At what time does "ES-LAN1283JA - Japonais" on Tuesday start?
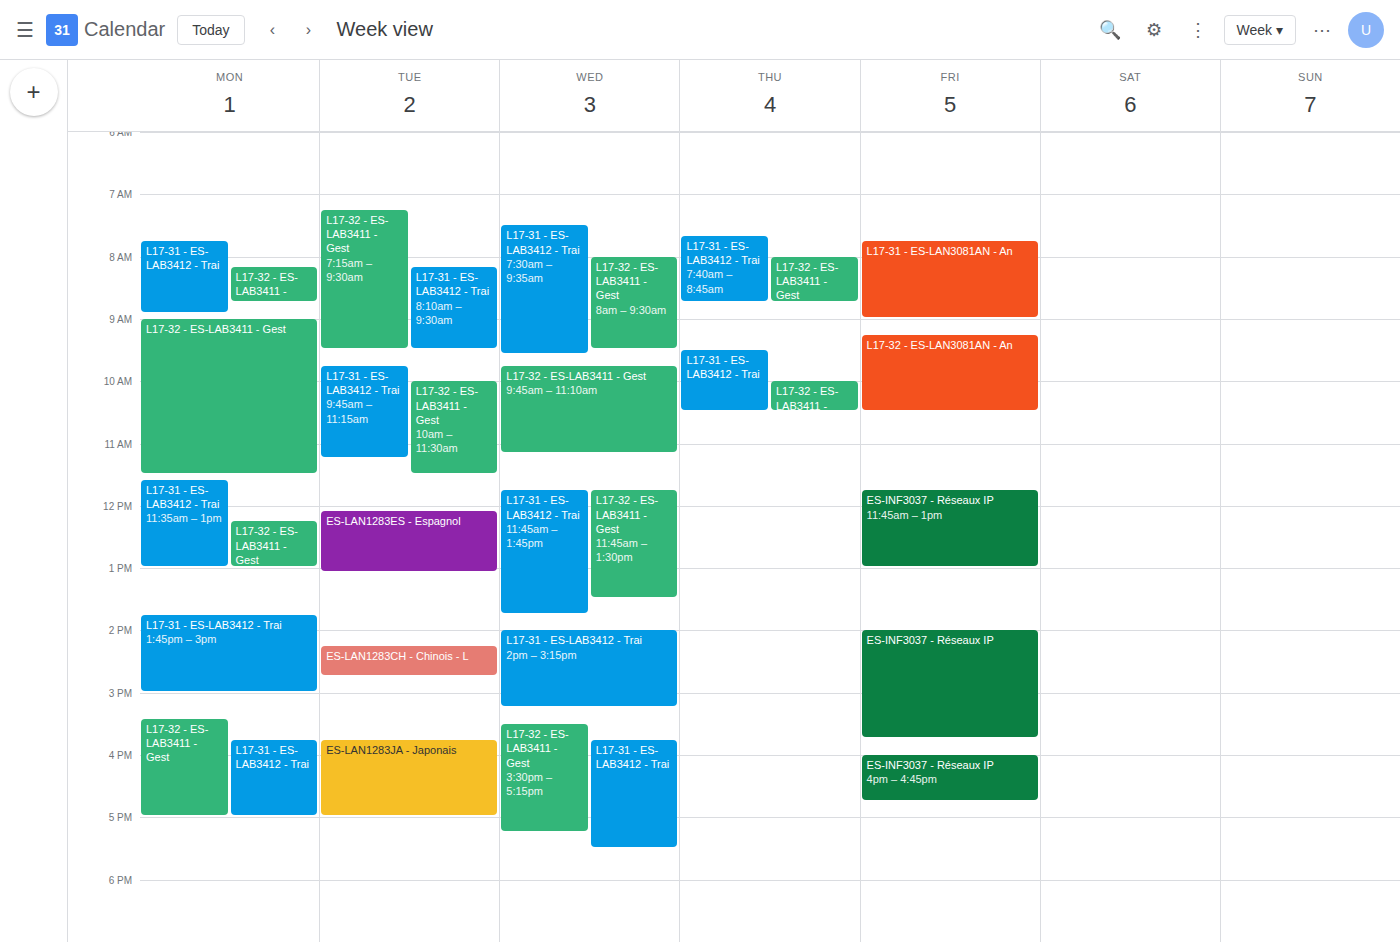
3:45 PM